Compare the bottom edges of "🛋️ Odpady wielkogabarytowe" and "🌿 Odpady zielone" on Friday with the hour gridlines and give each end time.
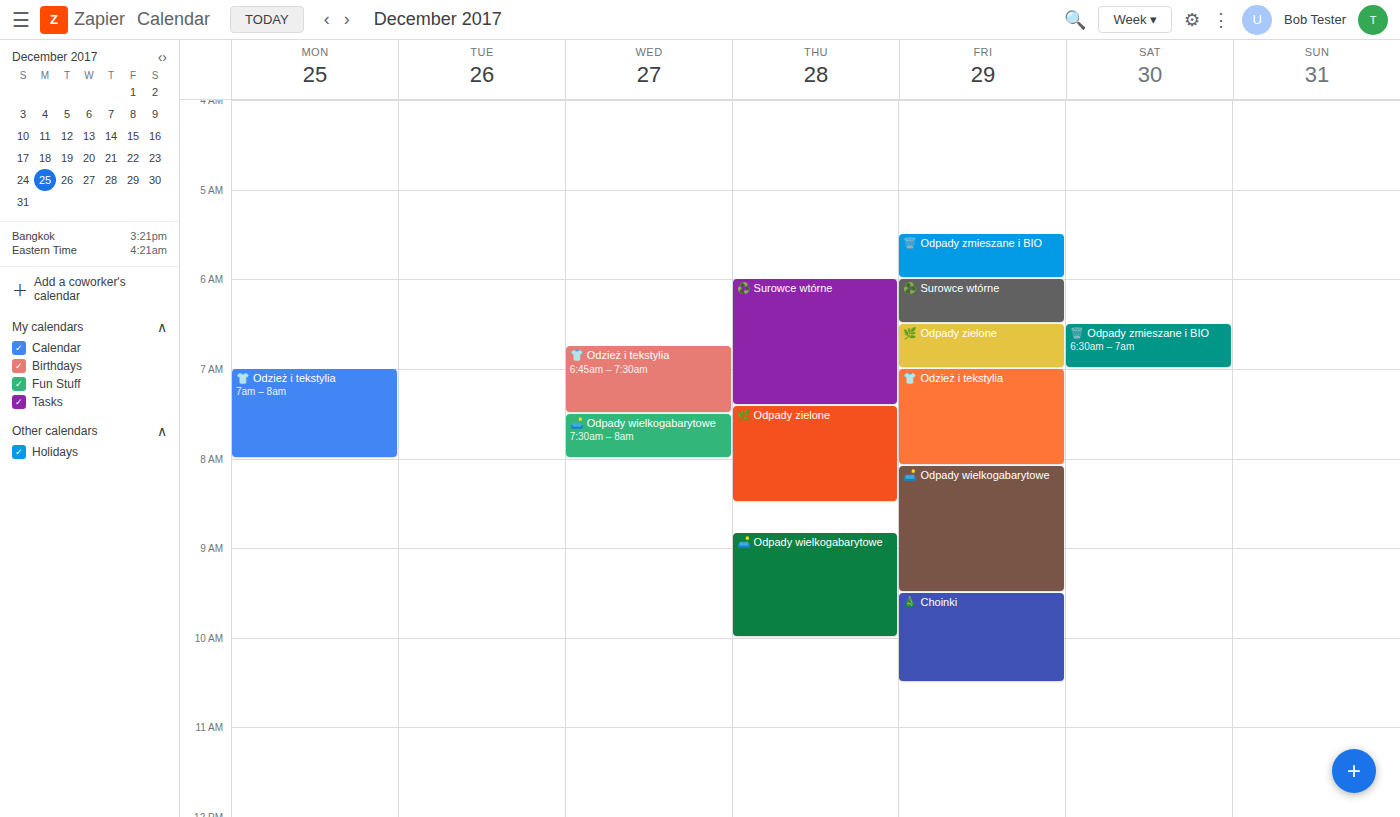
"🛋️ Odpady wielkogabarytowe": 9:30 AM, halfway between the 9 AM and 10 AM lines. "🌿 Odpady zielone": 7:00 AM, exactly on the 7 AM line.